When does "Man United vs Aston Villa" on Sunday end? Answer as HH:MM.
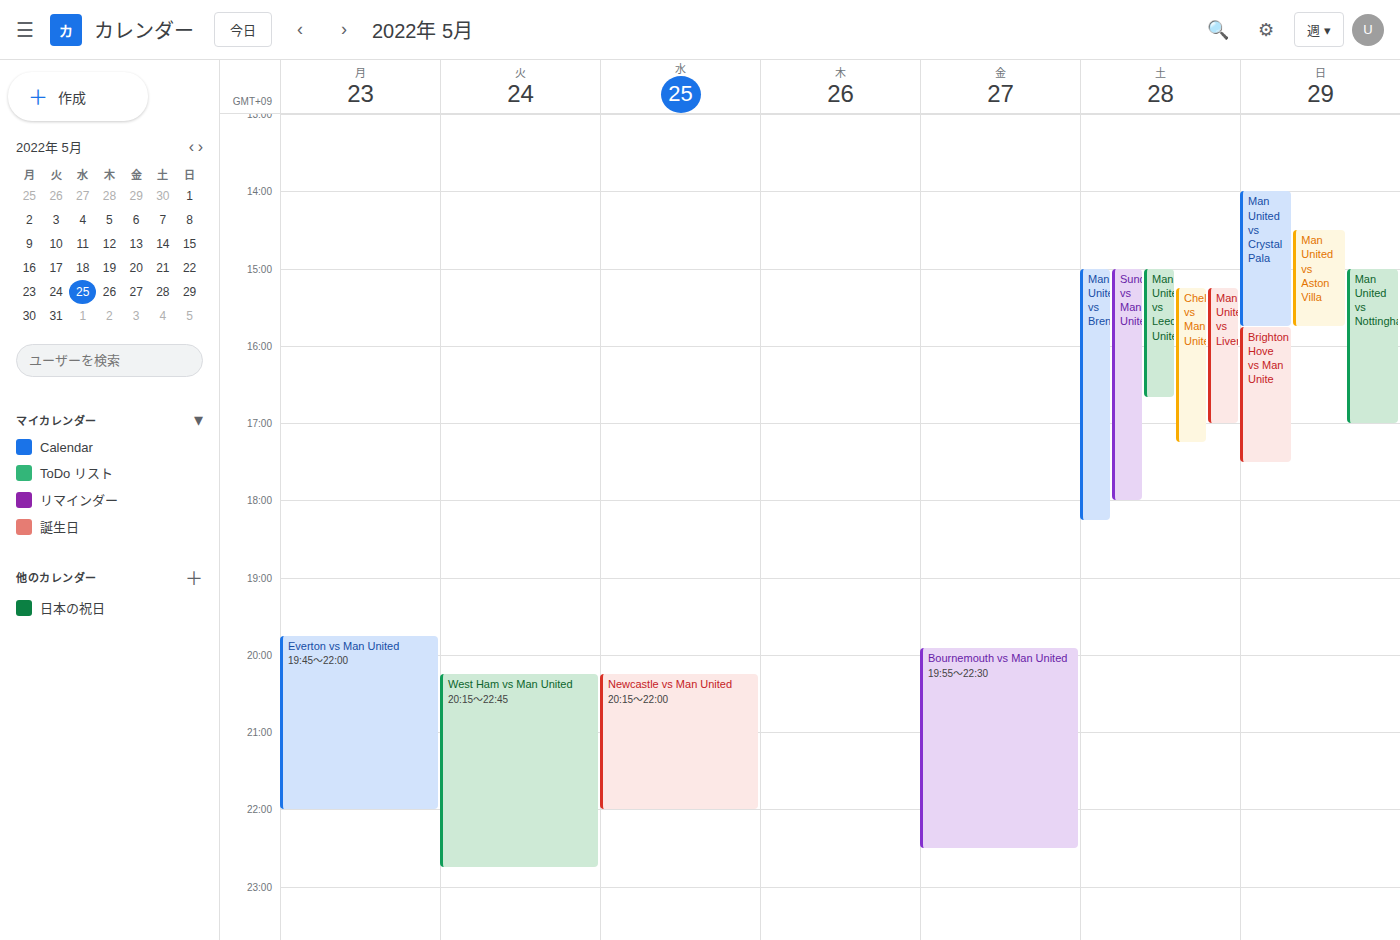
15:45